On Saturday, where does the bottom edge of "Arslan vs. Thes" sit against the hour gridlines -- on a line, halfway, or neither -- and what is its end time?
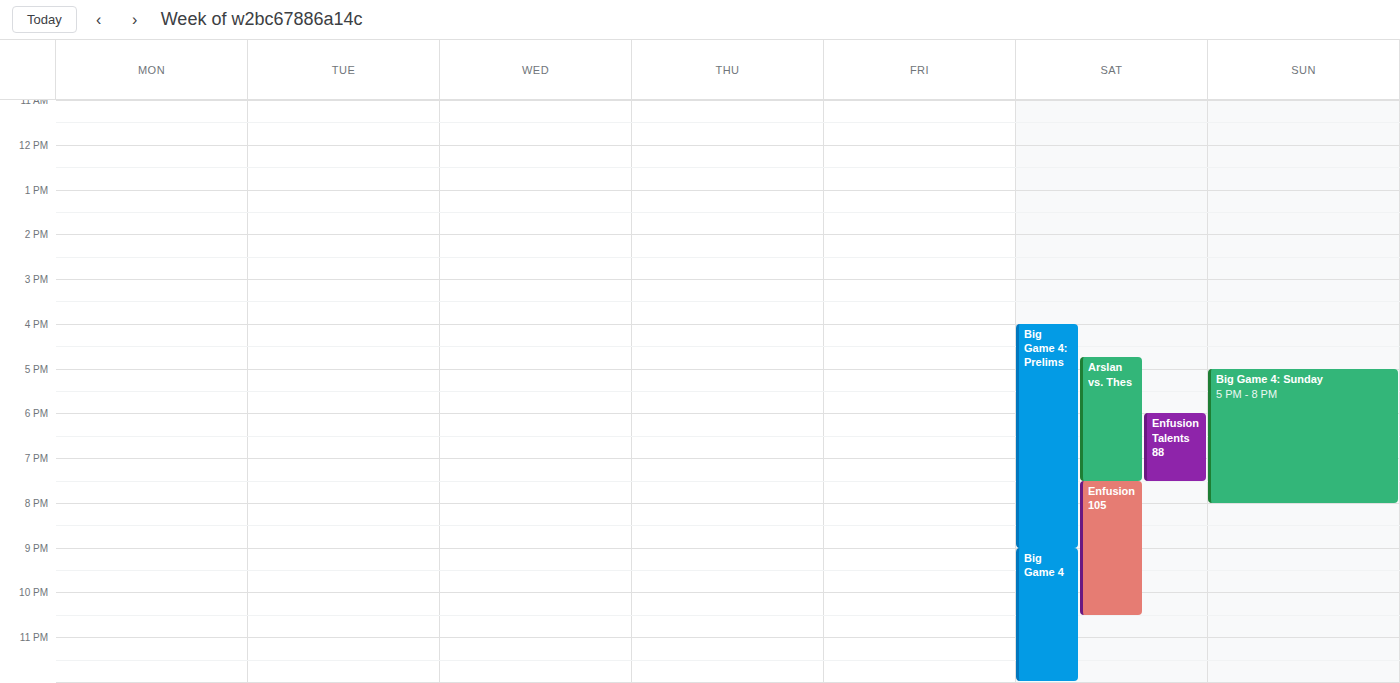
19:30 -- halfway between the 19:00 and 20:00 lines.